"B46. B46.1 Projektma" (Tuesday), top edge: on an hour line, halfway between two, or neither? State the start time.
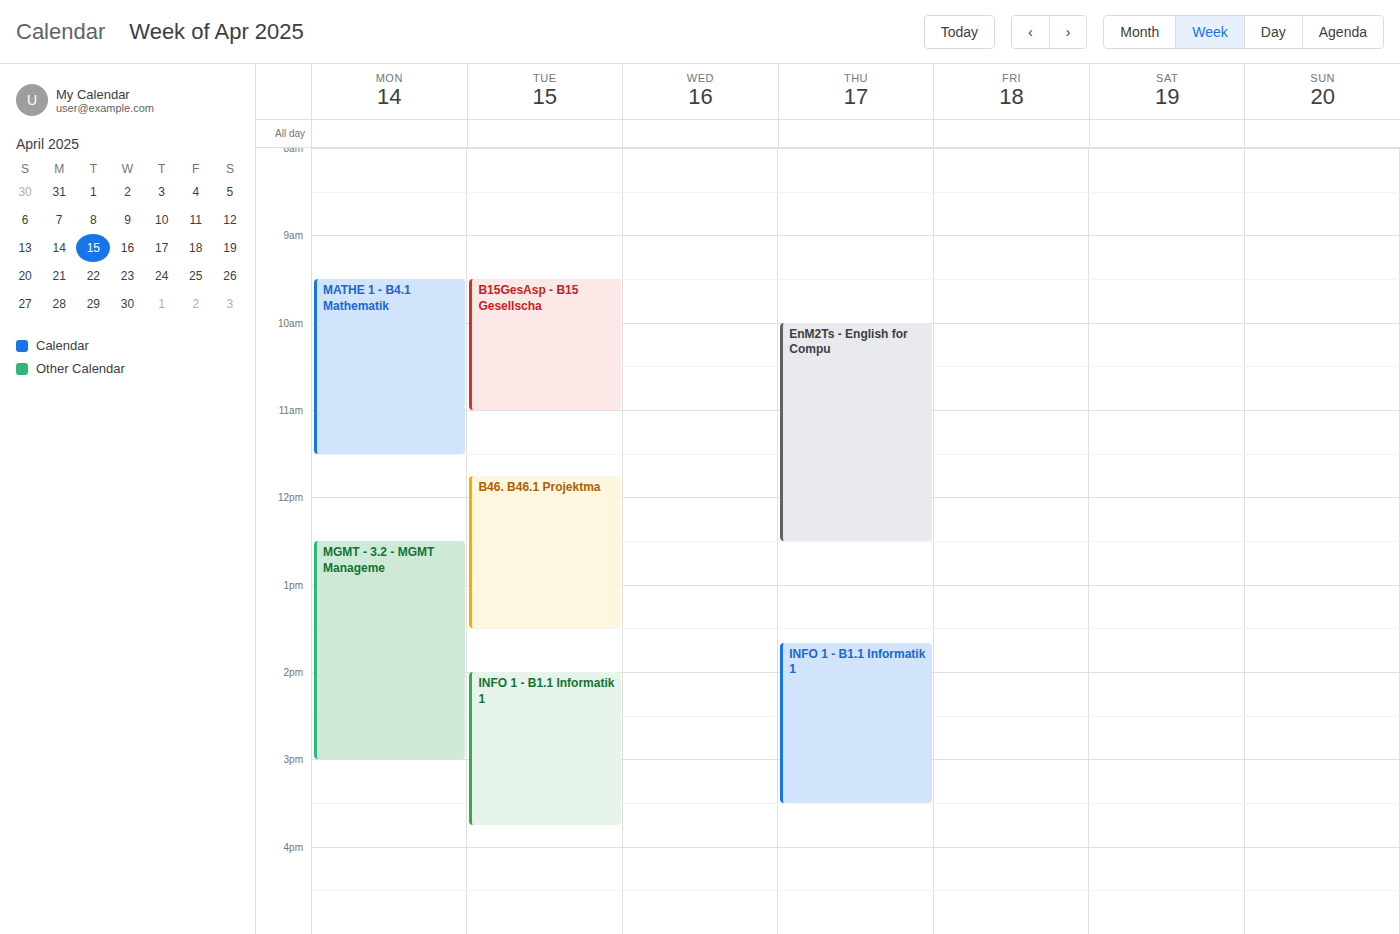
11:45 AM -- neither: three quarters of the way from the 11 AM line to the 12 PM line.